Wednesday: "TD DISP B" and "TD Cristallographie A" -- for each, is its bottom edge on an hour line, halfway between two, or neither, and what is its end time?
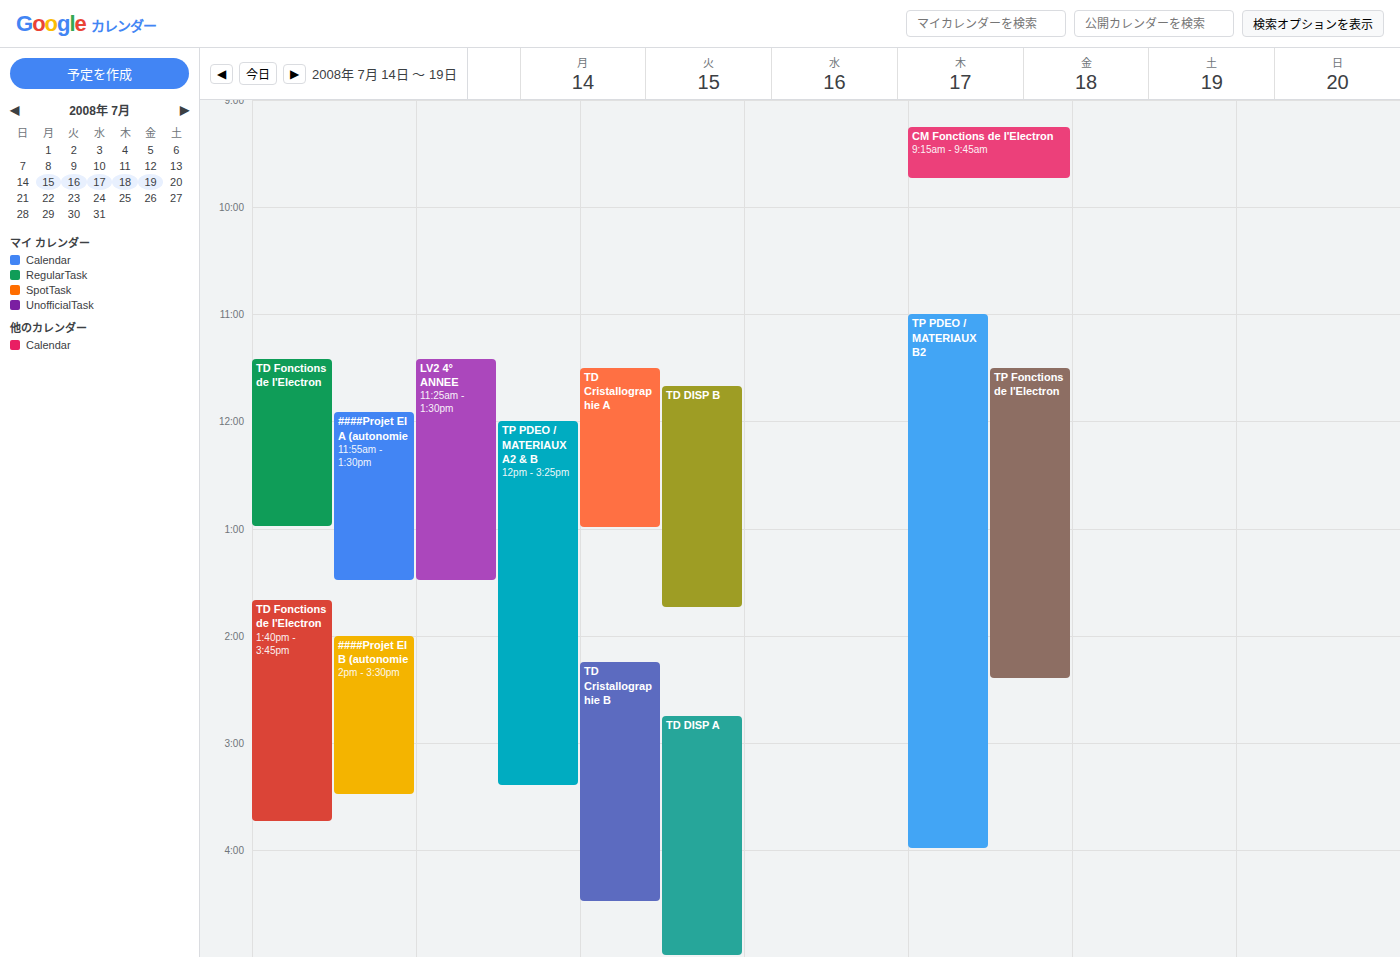
"TD DISP B": 13:45, neither: three quarters of the way from the 13:00 line to the 14:00 line. "TD Cristallographie A": 13:00, exactly on the 13:00 line.